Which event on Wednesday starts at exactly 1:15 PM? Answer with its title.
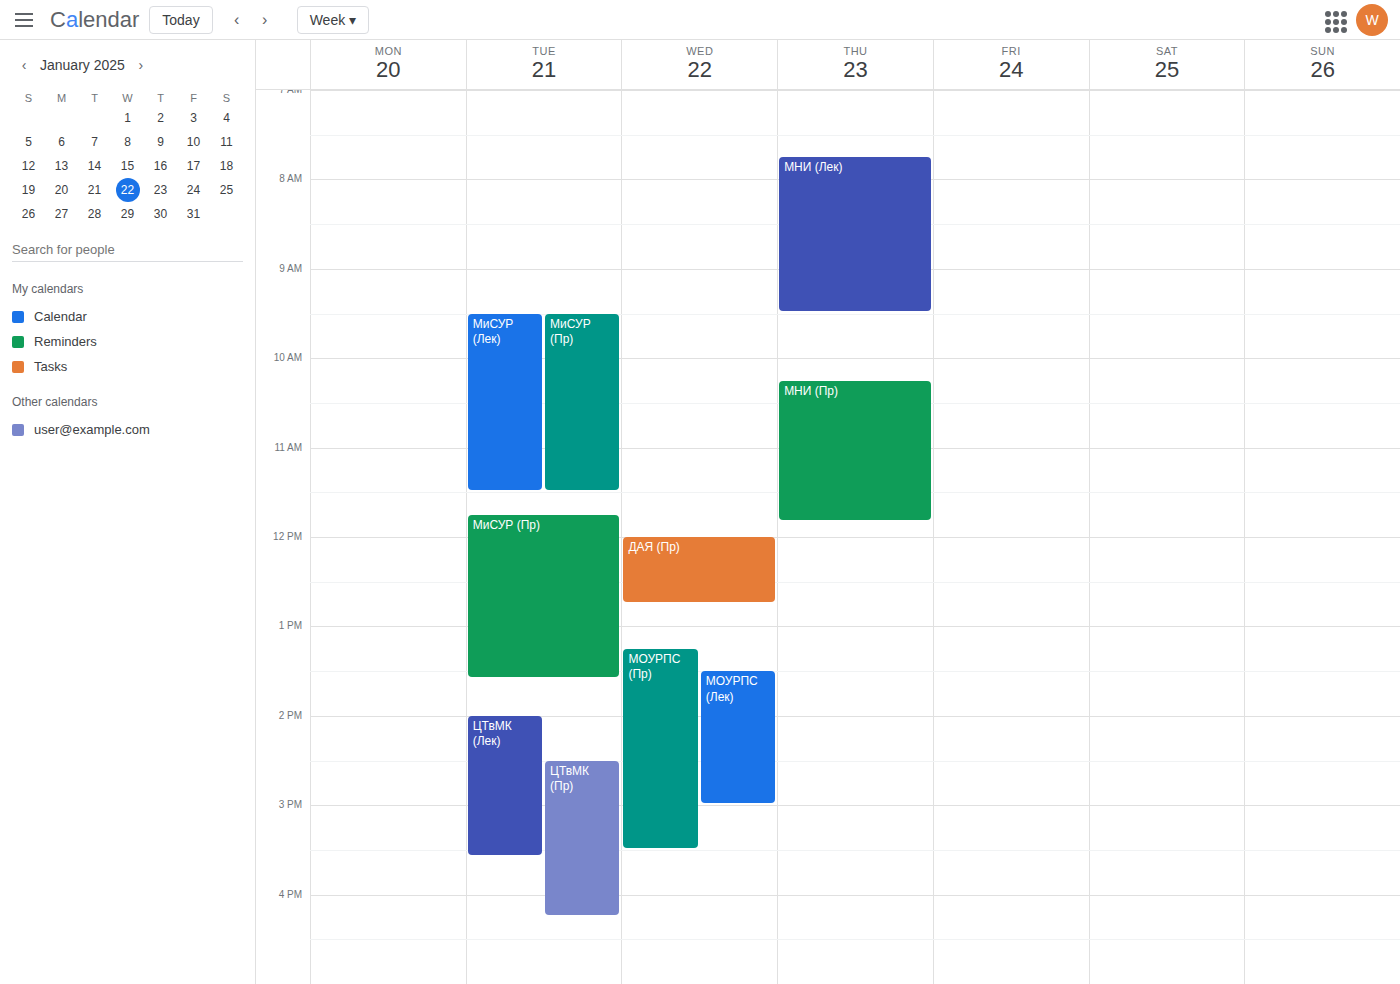
"МОУРПС (Пр)"